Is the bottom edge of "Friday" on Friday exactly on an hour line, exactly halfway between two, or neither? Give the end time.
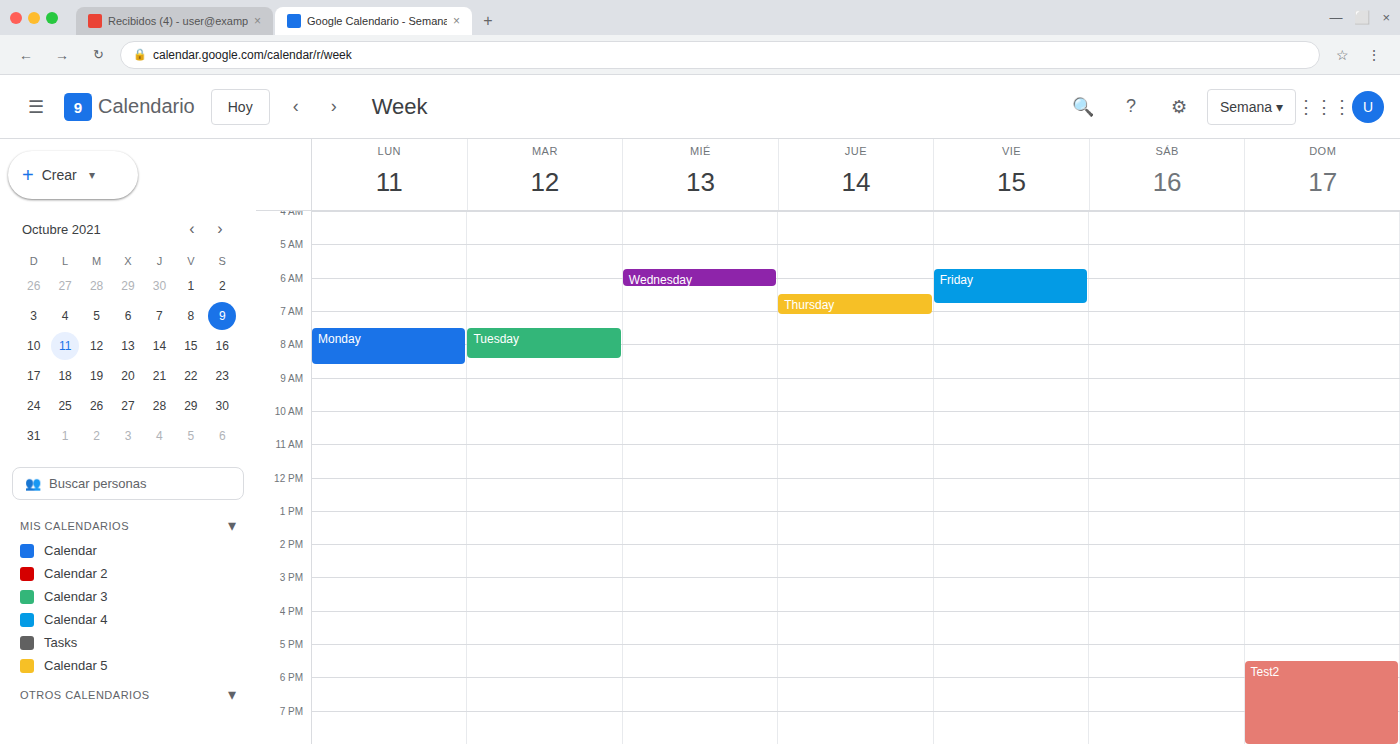
6:45 AM -- neither: three quarters of the way from the 6 AM line to the 7 AM line.